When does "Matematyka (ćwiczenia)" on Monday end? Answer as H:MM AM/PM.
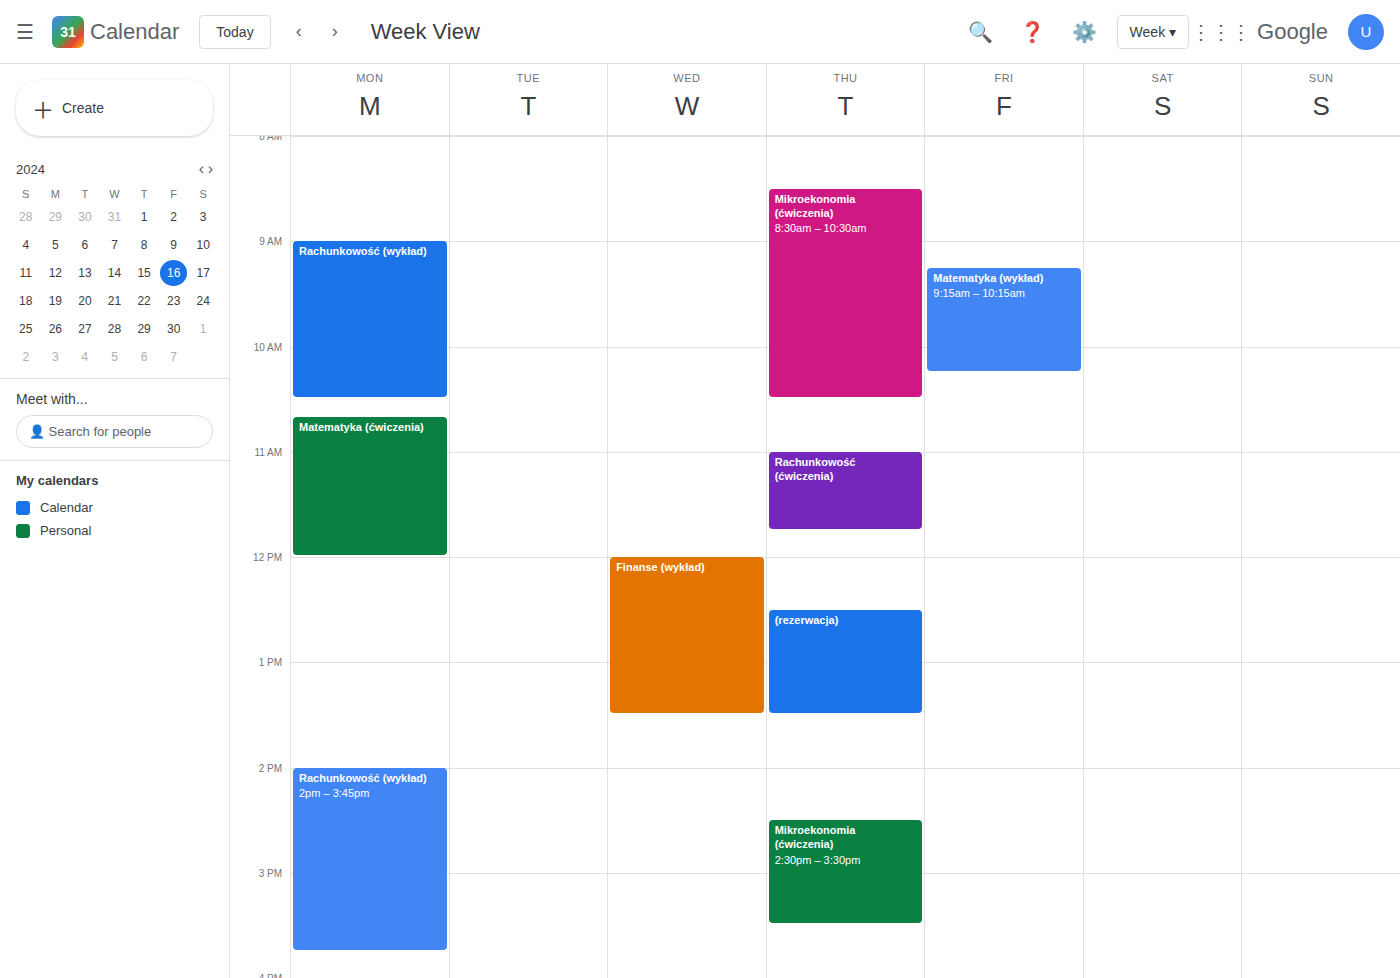
12:00 PM